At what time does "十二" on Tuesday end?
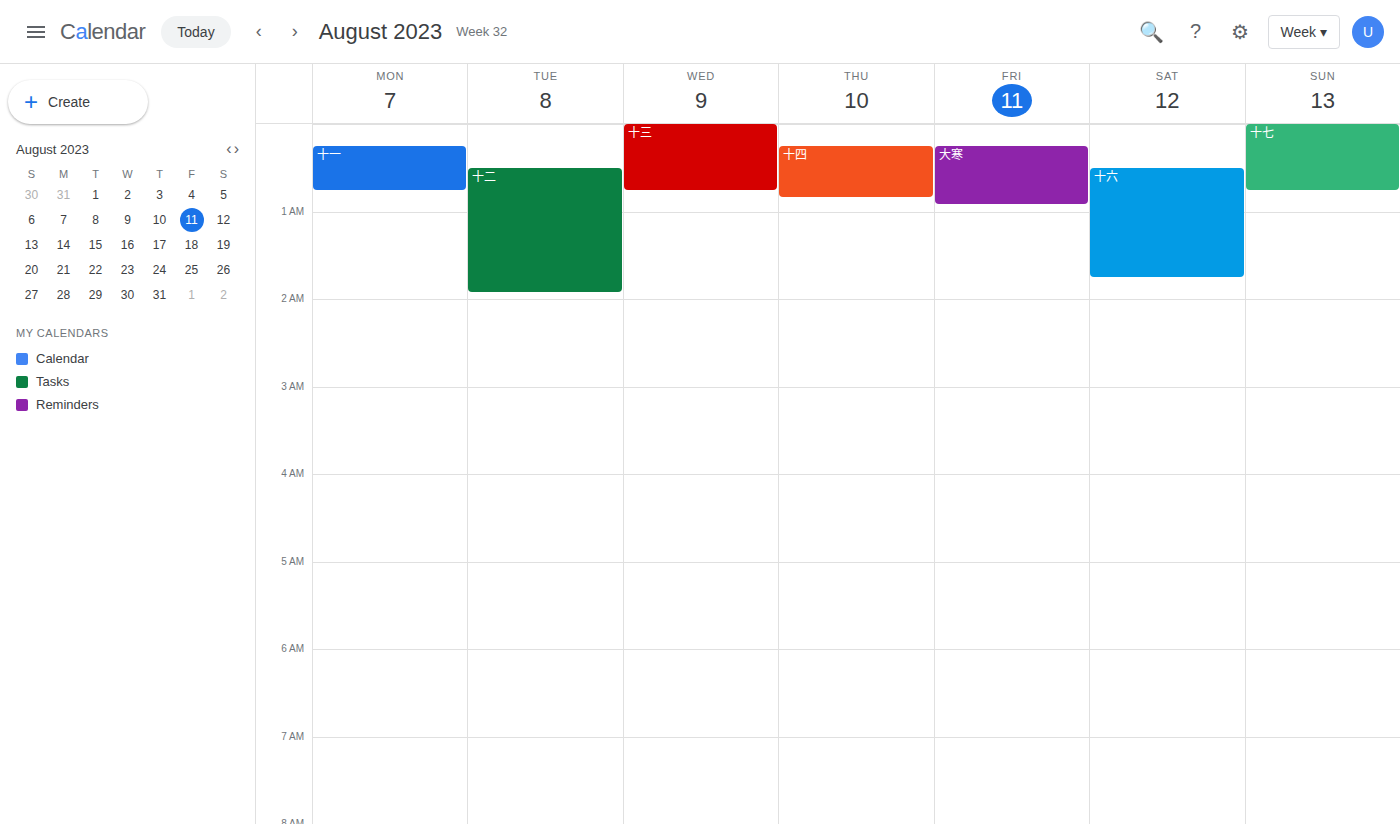
1:55 AM